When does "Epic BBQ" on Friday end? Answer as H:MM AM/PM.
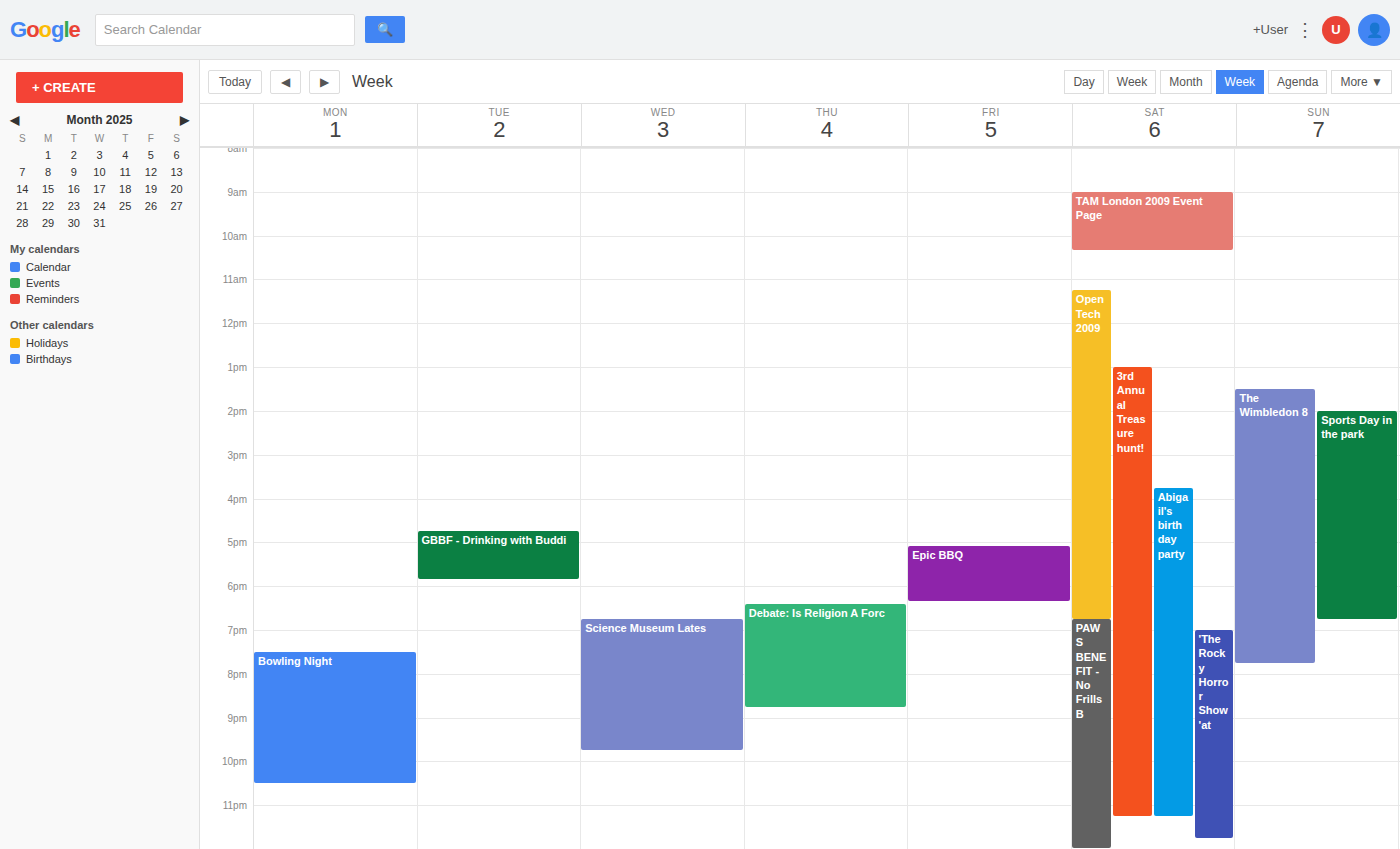
6:20 PM